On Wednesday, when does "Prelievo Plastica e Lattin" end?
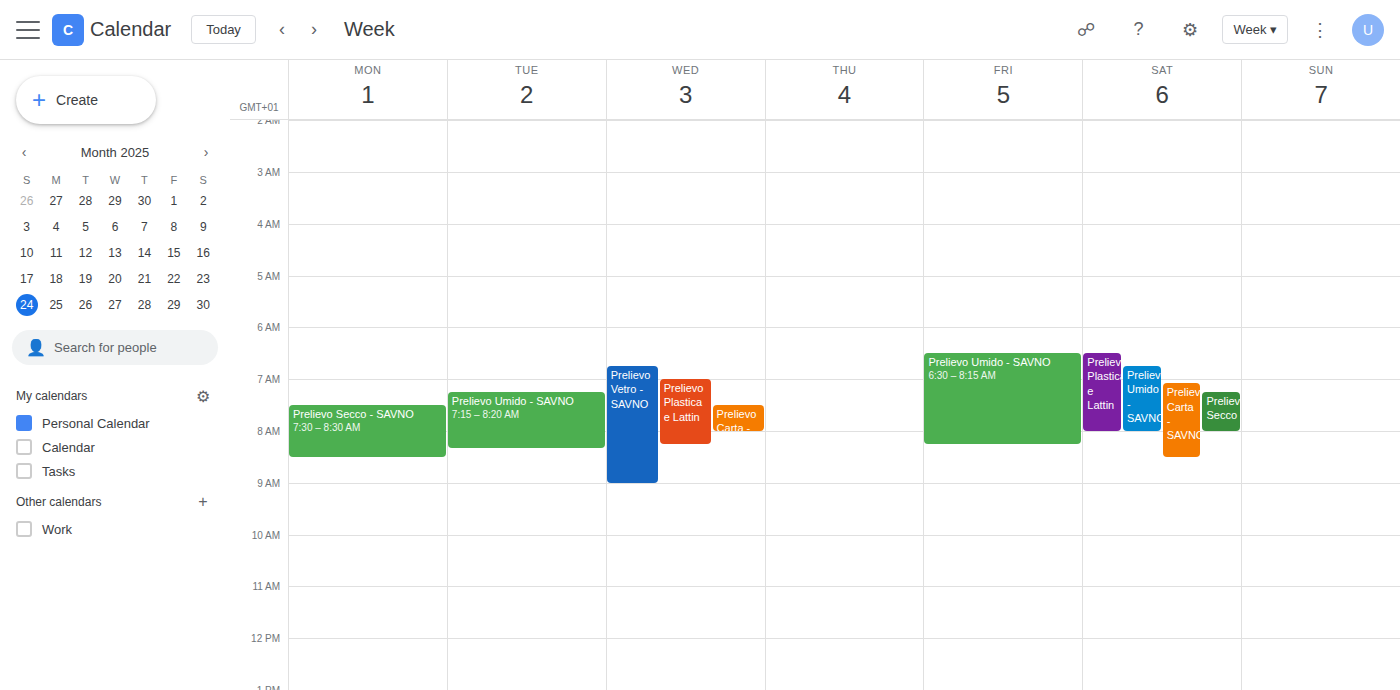
8:15 AM